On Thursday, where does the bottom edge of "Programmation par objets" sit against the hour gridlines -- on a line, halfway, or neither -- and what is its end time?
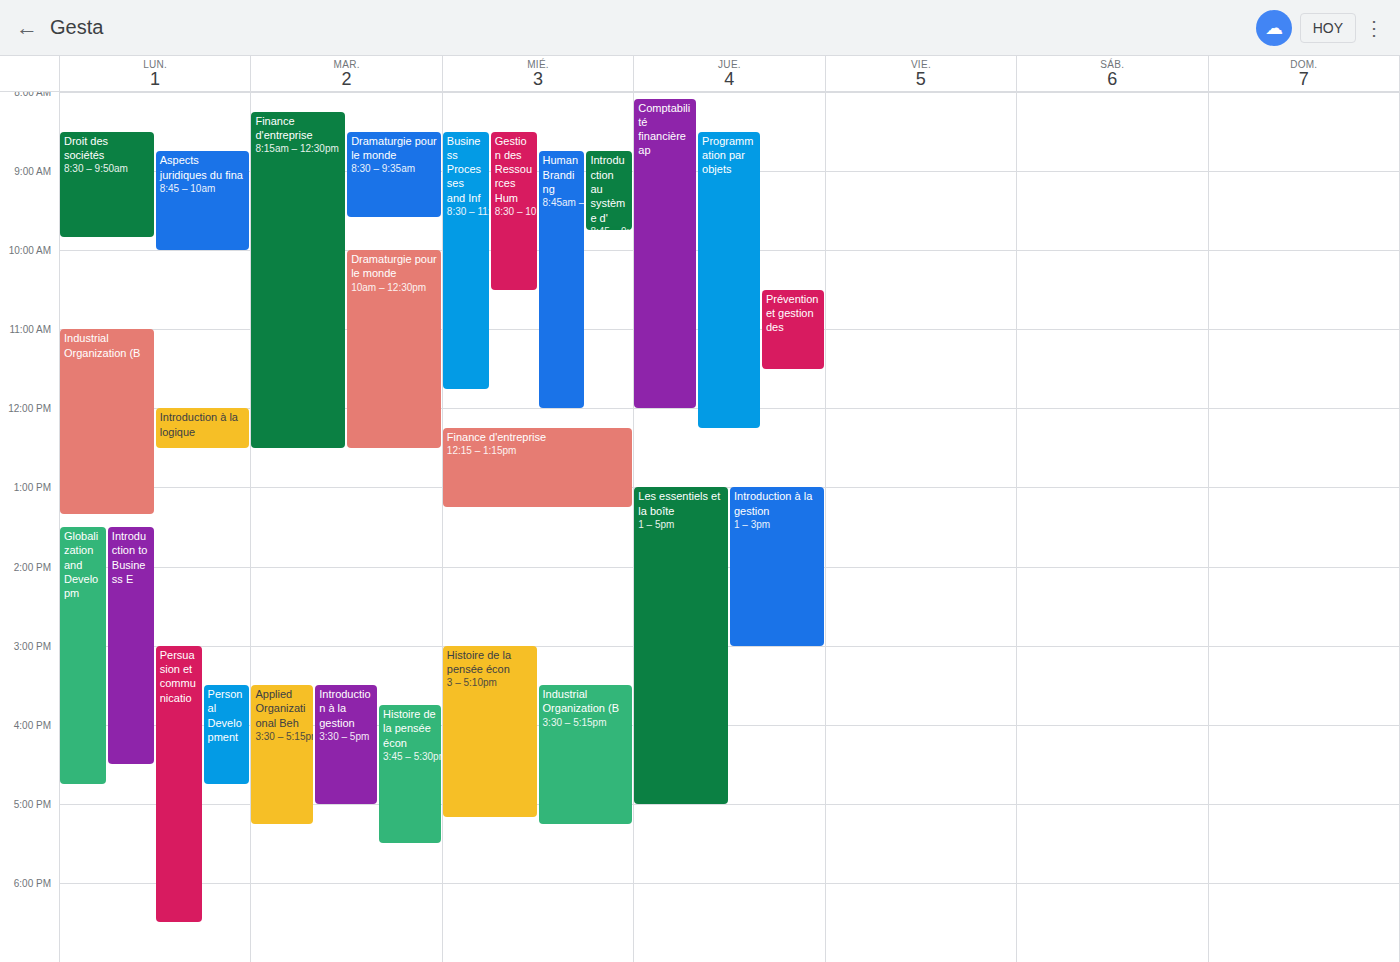
12:15 PM -- neither: a quarter of the way from the 12 PM line to the 1 PM line.